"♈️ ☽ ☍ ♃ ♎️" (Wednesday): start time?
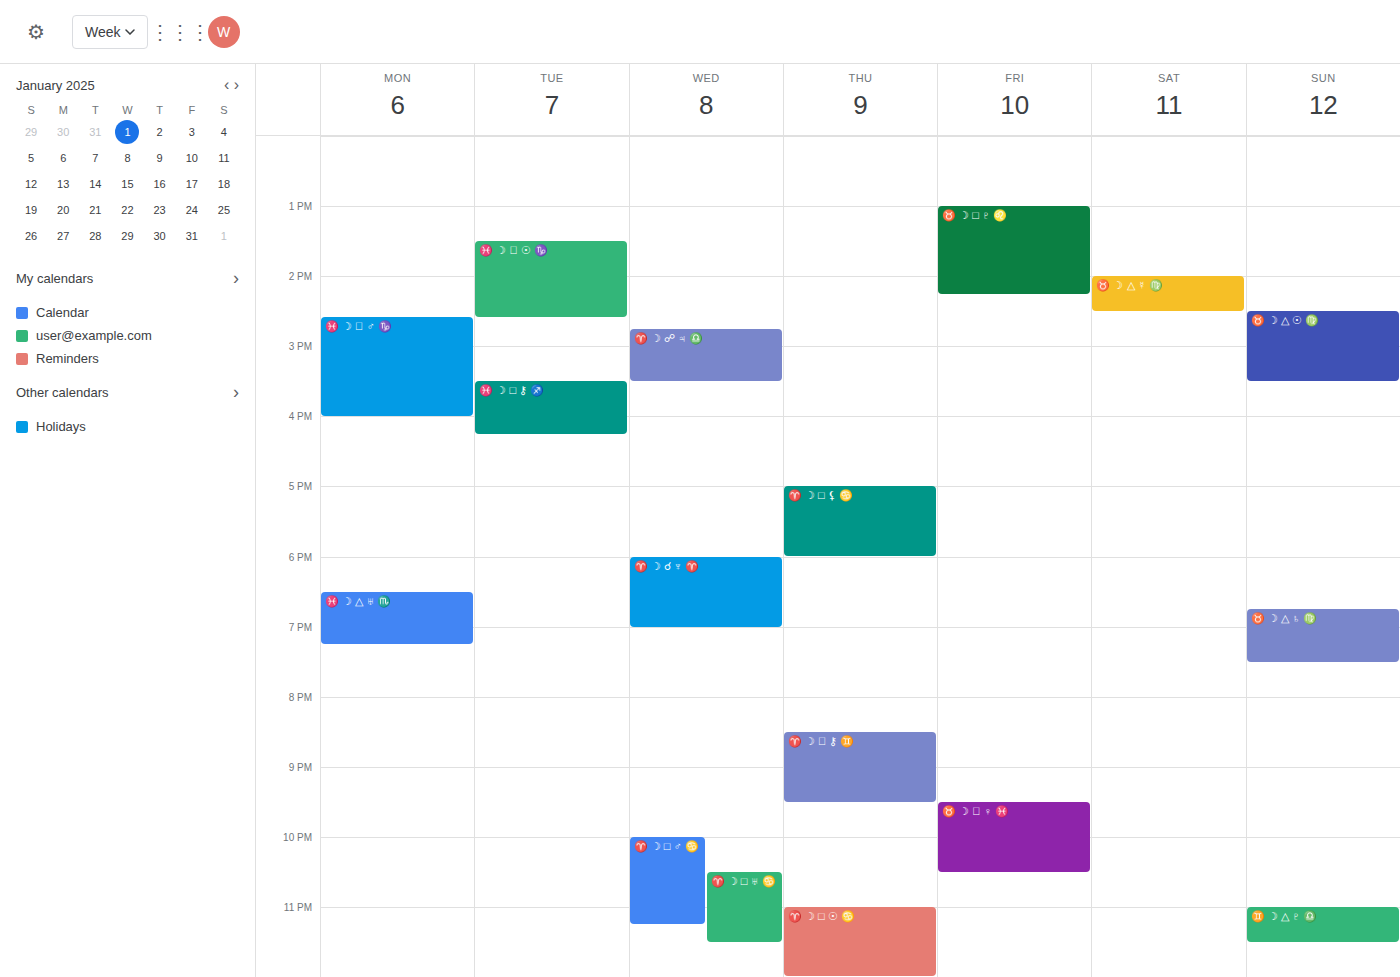
2:45 PM